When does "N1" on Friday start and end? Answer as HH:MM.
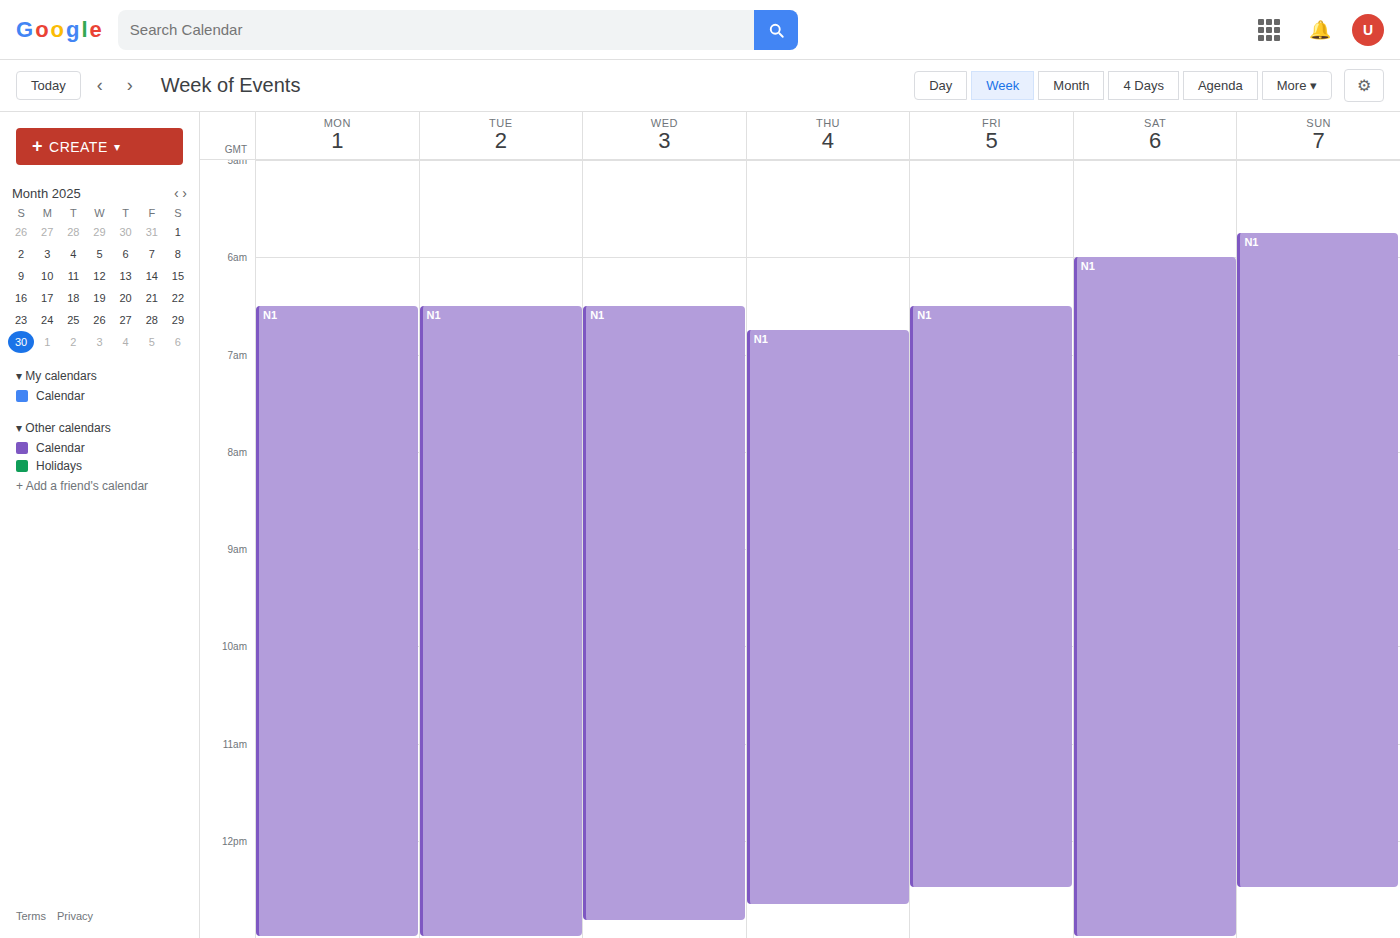
06:30 to 12:30